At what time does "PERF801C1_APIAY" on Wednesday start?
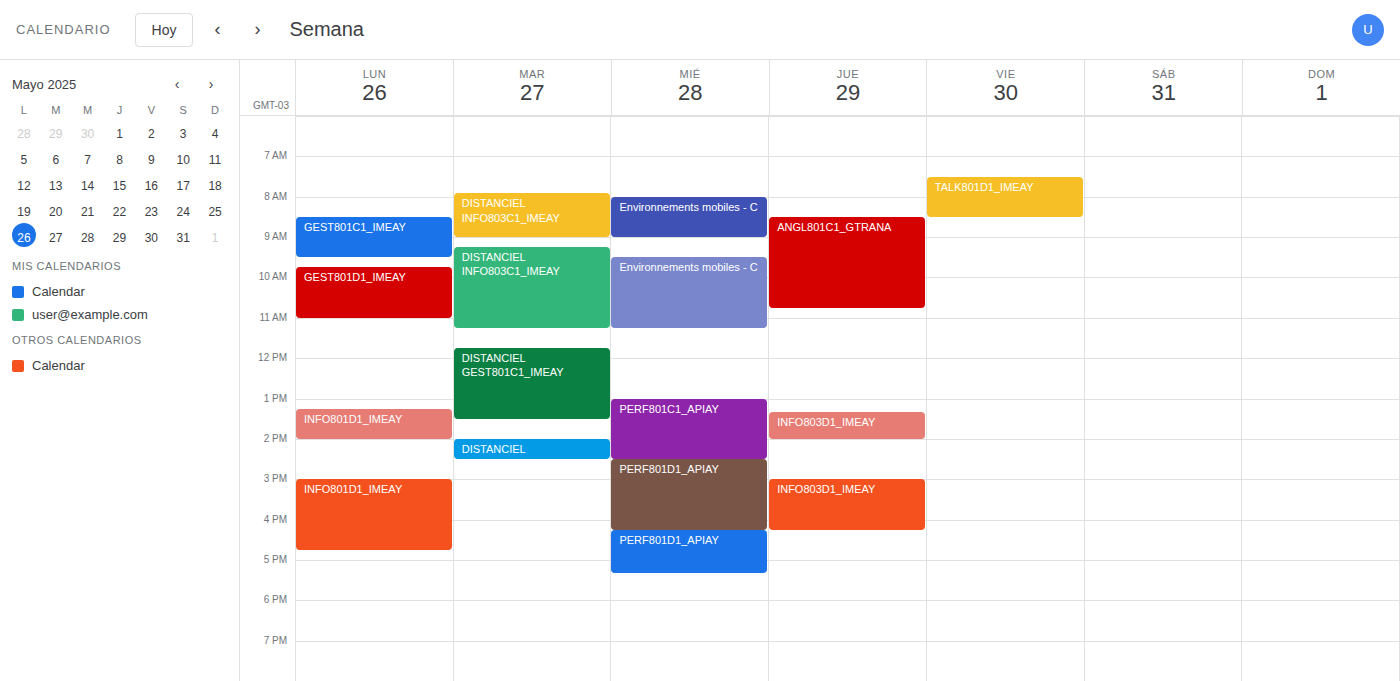
1:00 PM